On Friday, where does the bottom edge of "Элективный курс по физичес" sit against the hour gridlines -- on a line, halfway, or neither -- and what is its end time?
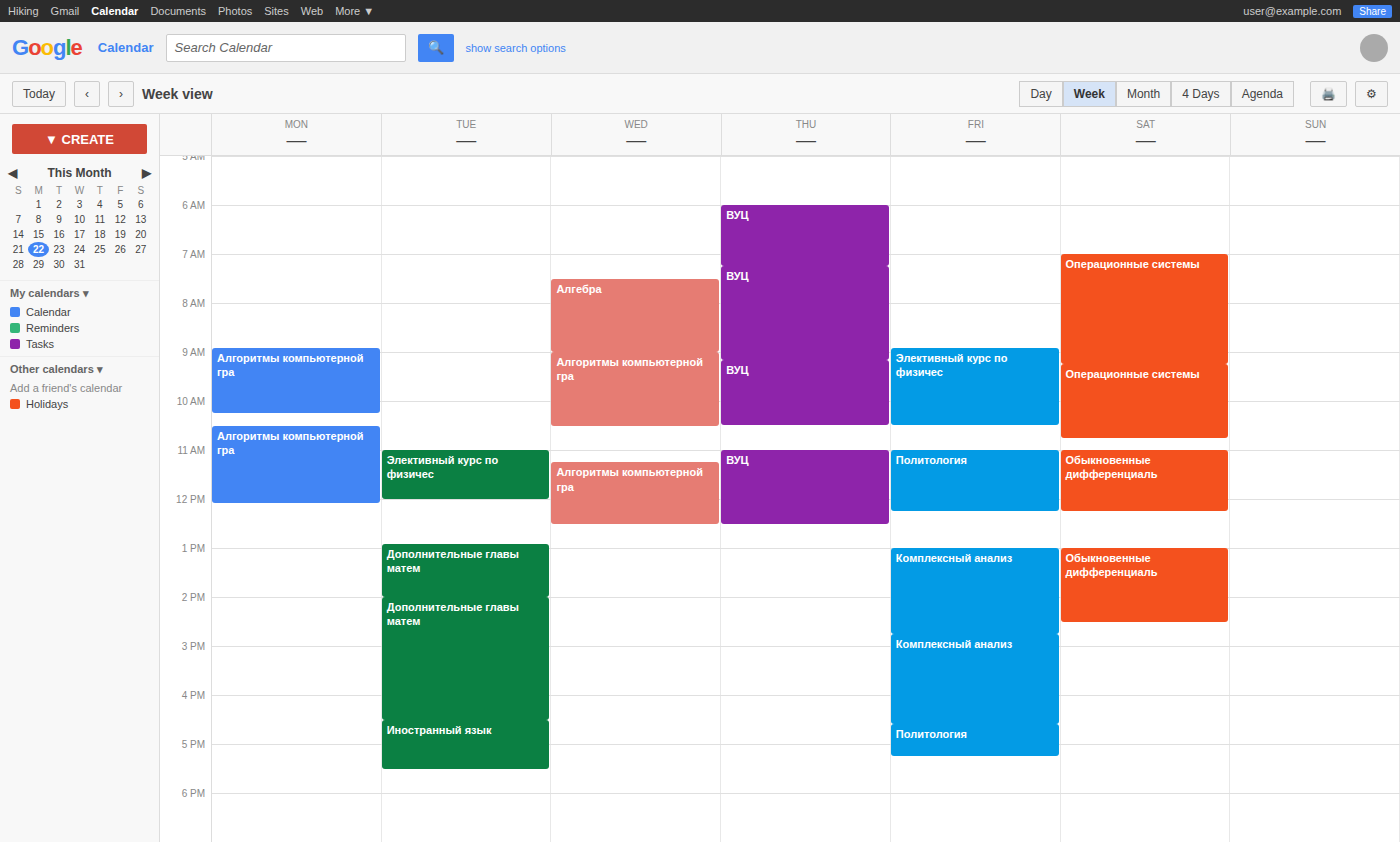
10:30 -- halfway between the 10:00 and 11:00 lines.